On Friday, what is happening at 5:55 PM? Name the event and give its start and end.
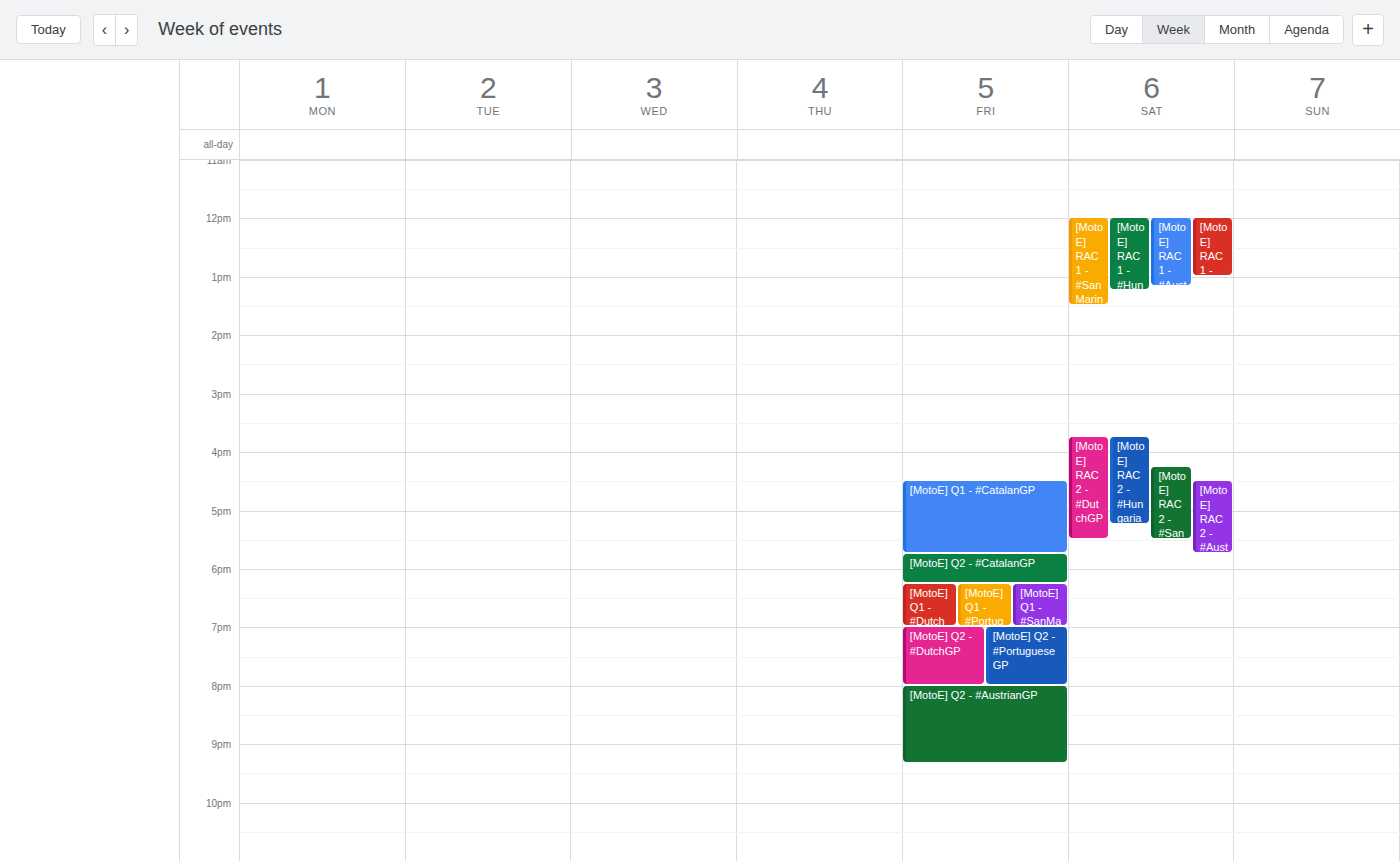
"[MotoE] Q2 - #CatalanGP", 5:45 PM to 6:15 PM